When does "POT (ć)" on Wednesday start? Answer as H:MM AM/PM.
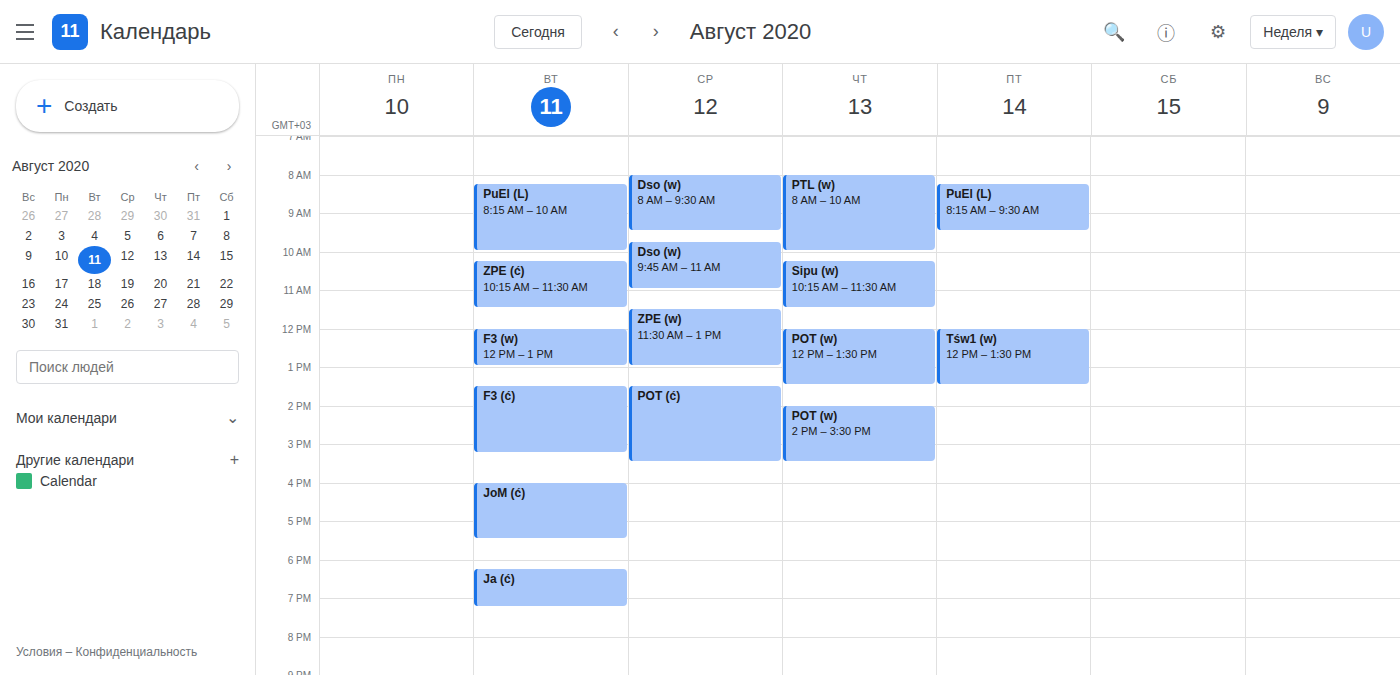
1:30 PM